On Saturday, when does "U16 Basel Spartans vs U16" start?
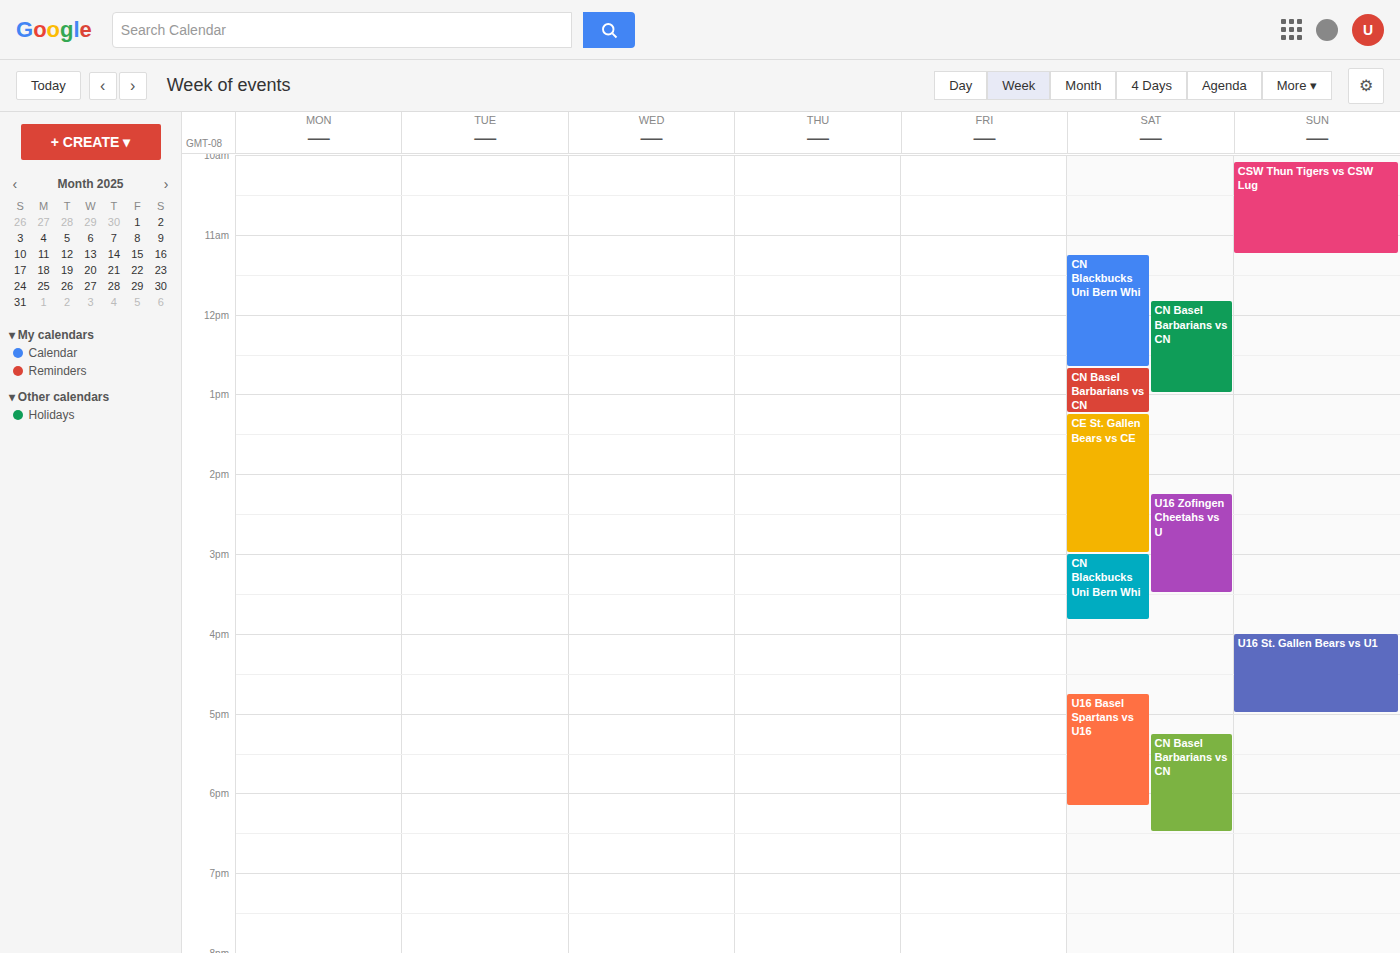
4:45 PM